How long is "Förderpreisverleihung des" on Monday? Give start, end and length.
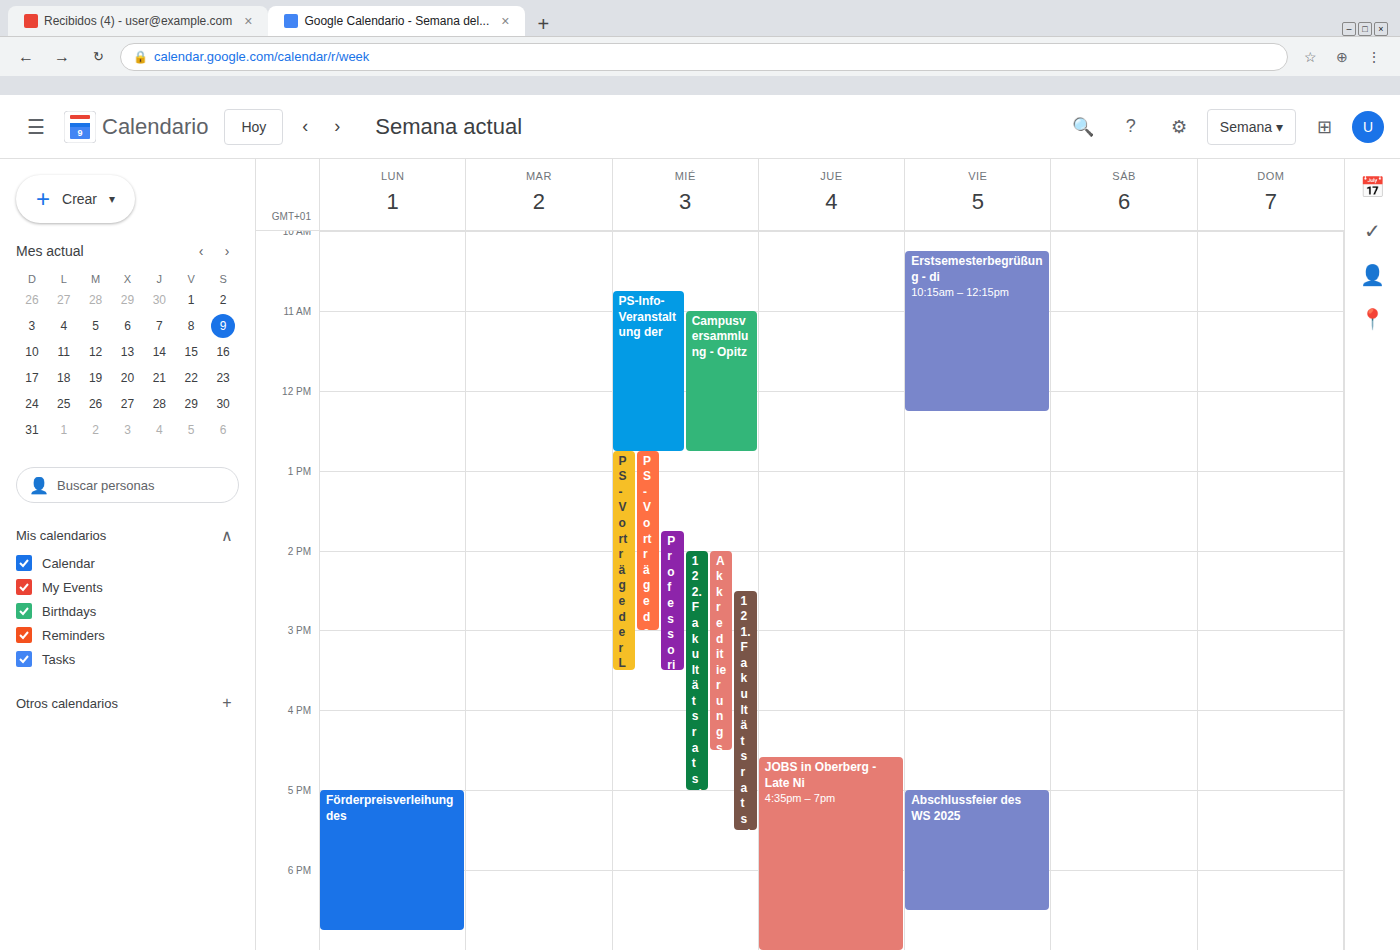
5:00 PM to 6:45 PM, 1 hour 45 minutes